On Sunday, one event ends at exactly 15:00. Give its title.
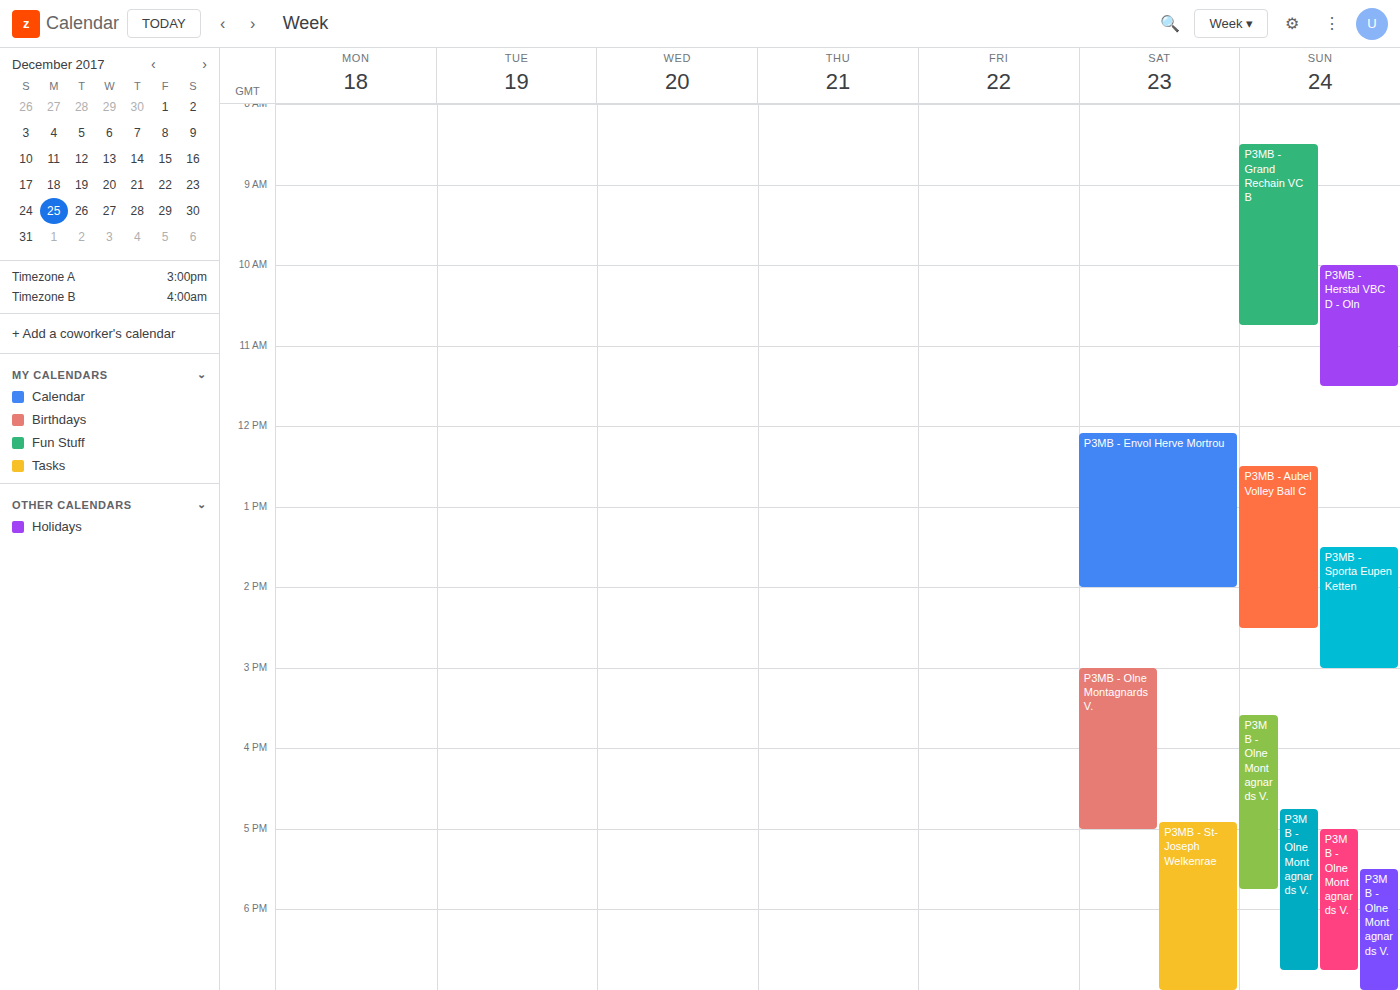
"P3MB - Sporta Eupen Ketten"